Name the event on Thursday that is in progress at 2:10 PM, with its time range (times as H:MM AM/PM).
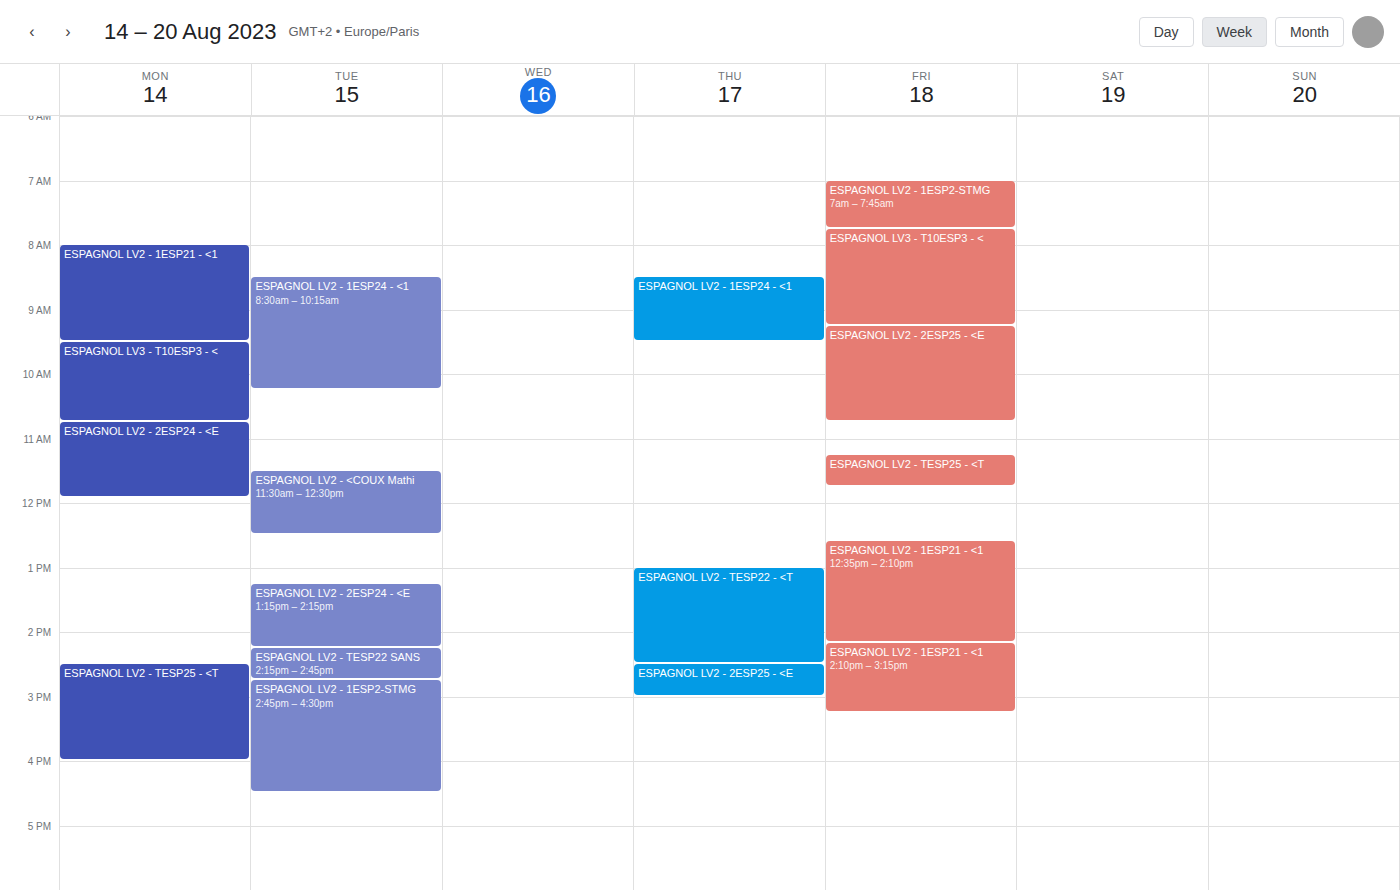
"ESPAGNOL LV2 - TESP22 - <T", 1:00 PM to 2:30 PM